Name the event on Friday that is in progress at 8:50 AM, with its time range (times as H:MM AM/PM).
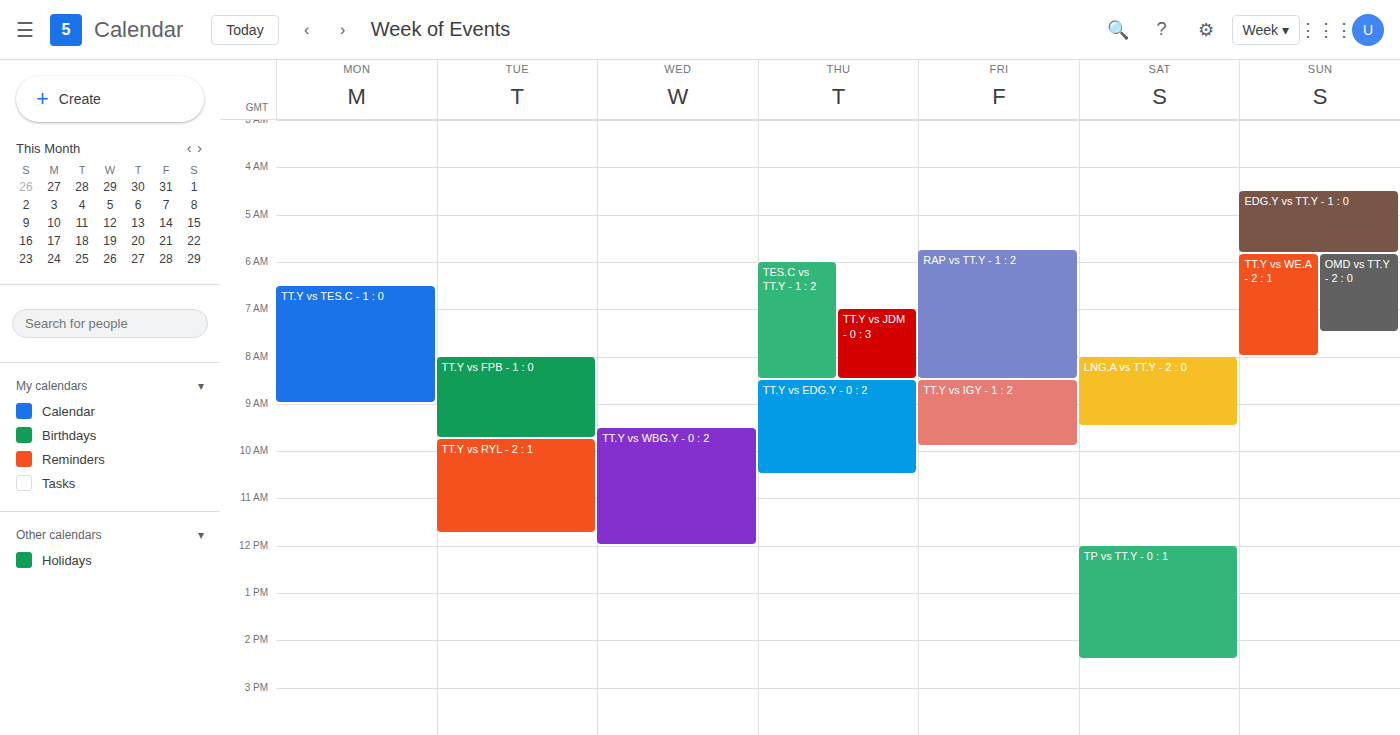
"TT.Y vs IGY - 1 : 2", 8:30 AM to 9:55 AM